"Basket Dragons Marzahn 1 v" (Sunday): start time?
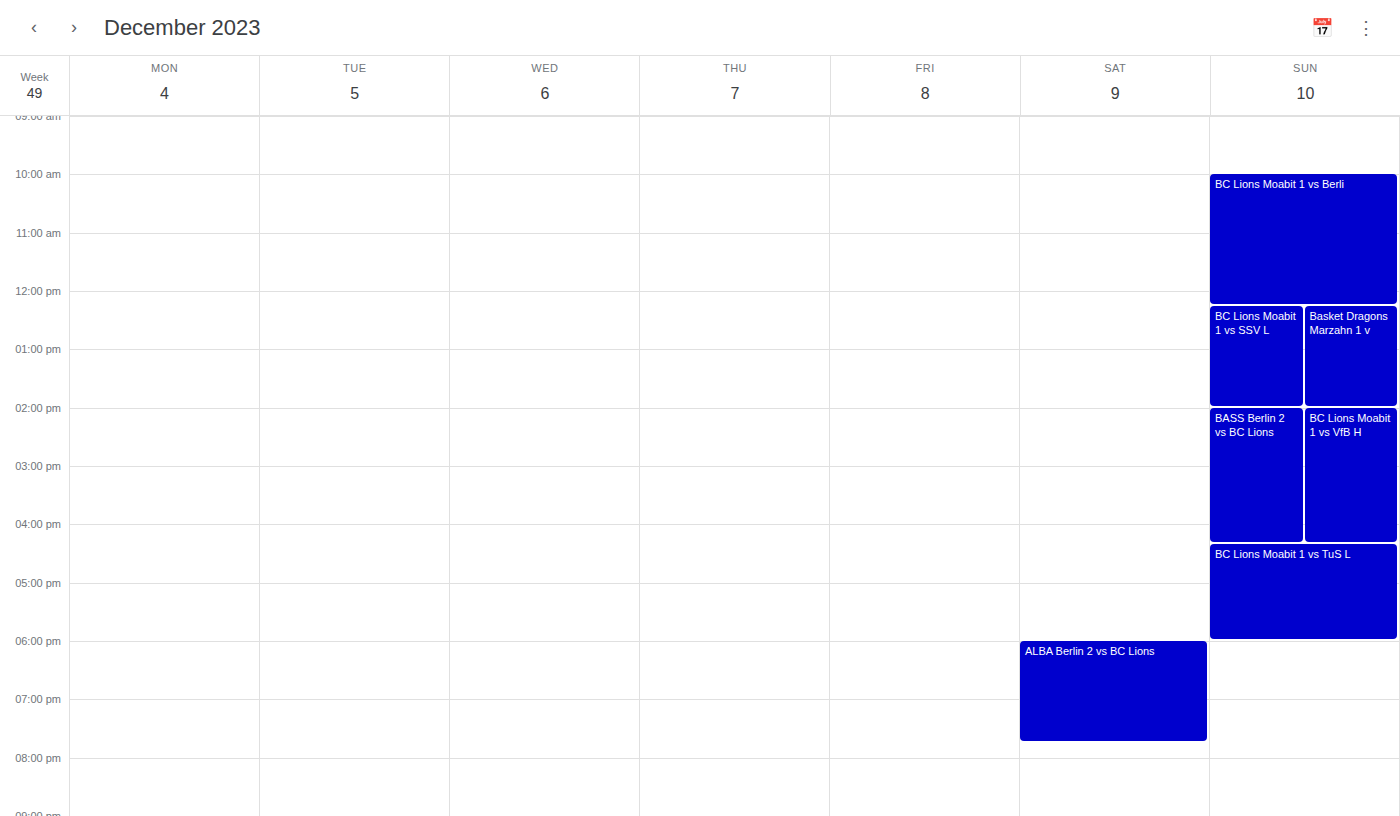
12:15 PM